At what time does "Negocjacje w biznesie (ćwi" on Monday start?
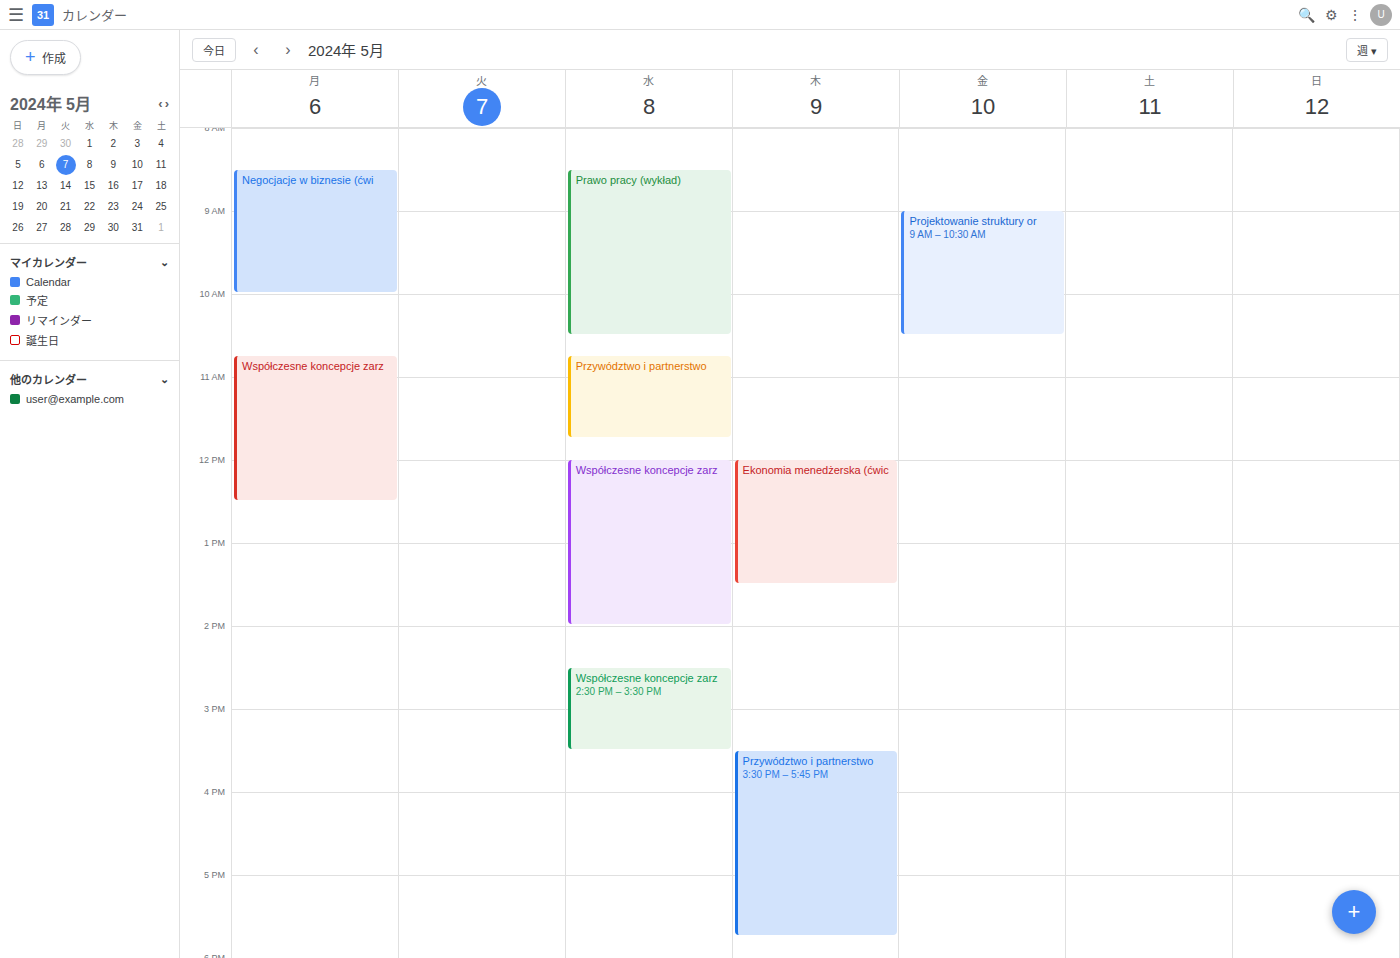
08:30